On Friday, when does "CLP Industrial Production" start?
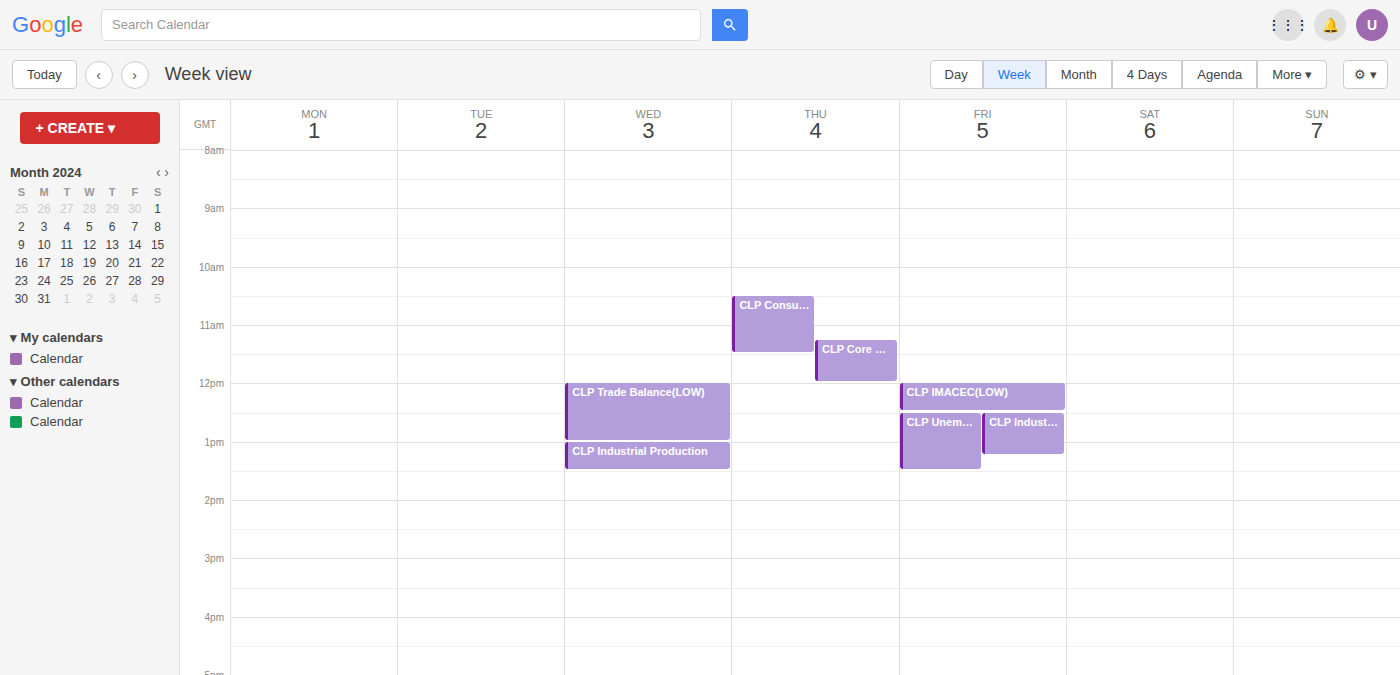
12:30 PM